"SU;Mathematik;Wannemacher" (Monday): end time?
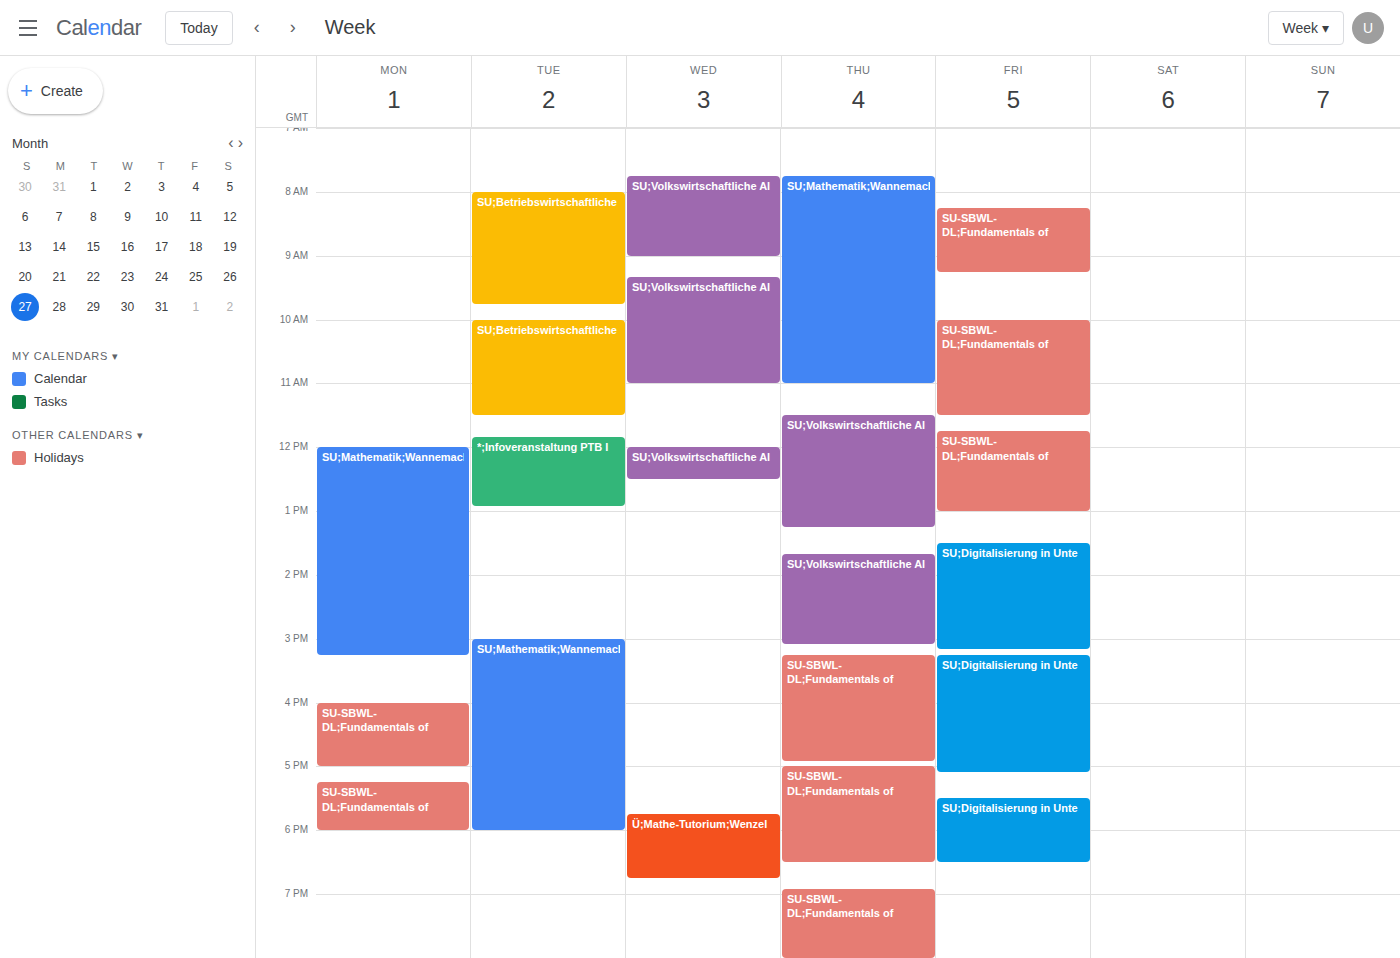
3:15 PM